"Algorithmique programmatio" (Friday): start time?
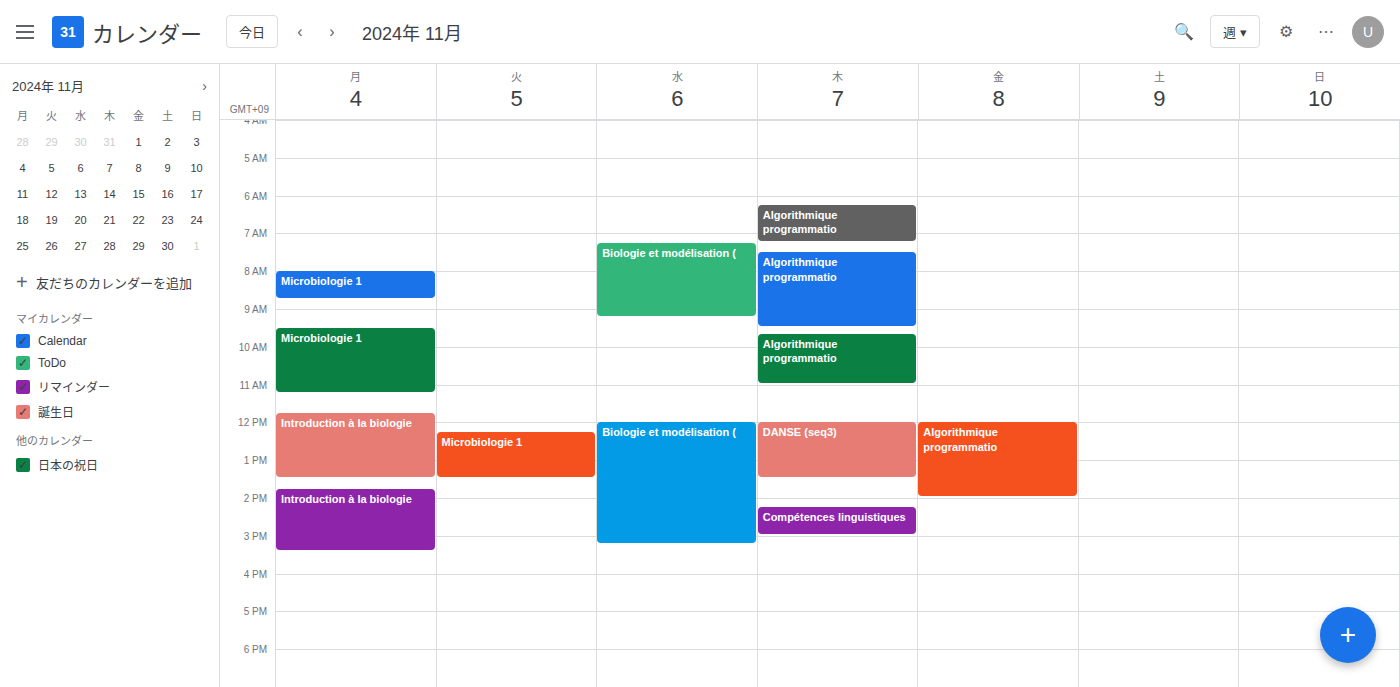
12:00 PM